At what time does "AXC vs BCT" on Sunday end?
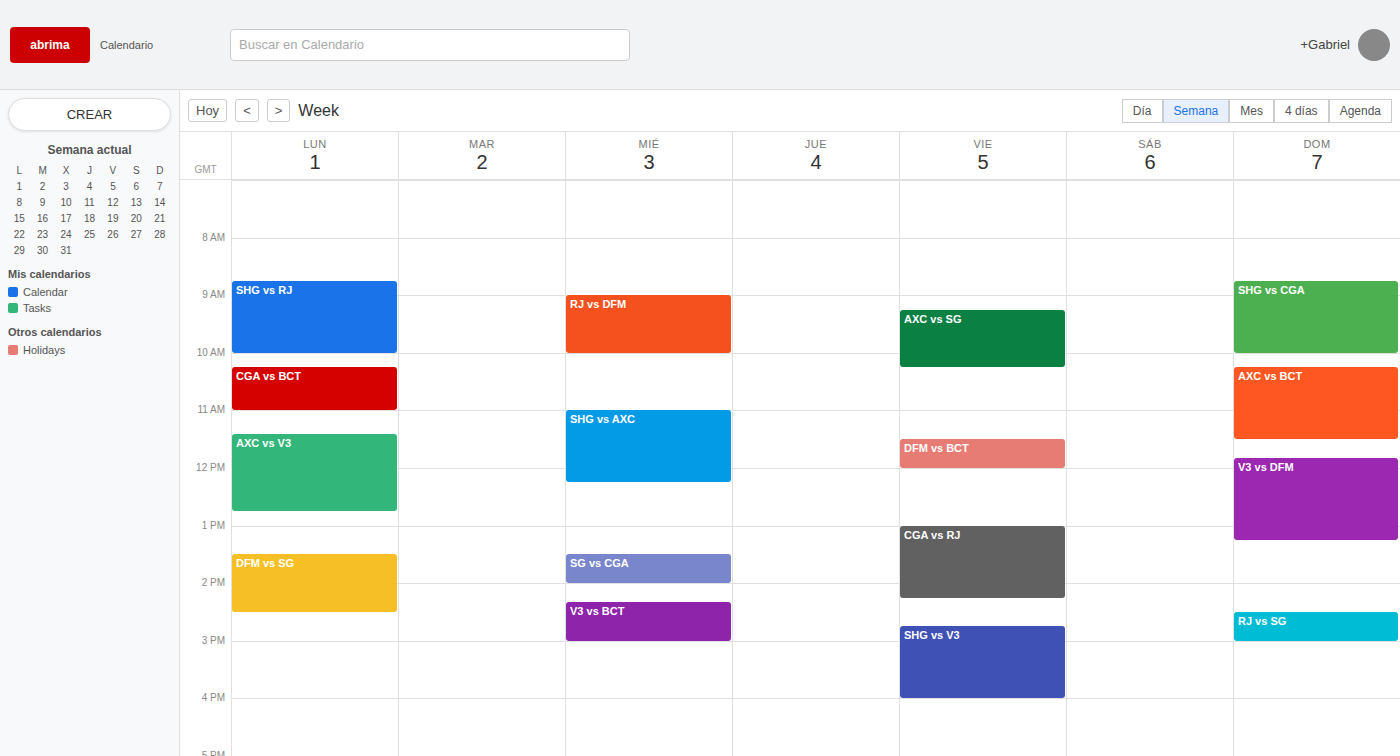
11:30 AM